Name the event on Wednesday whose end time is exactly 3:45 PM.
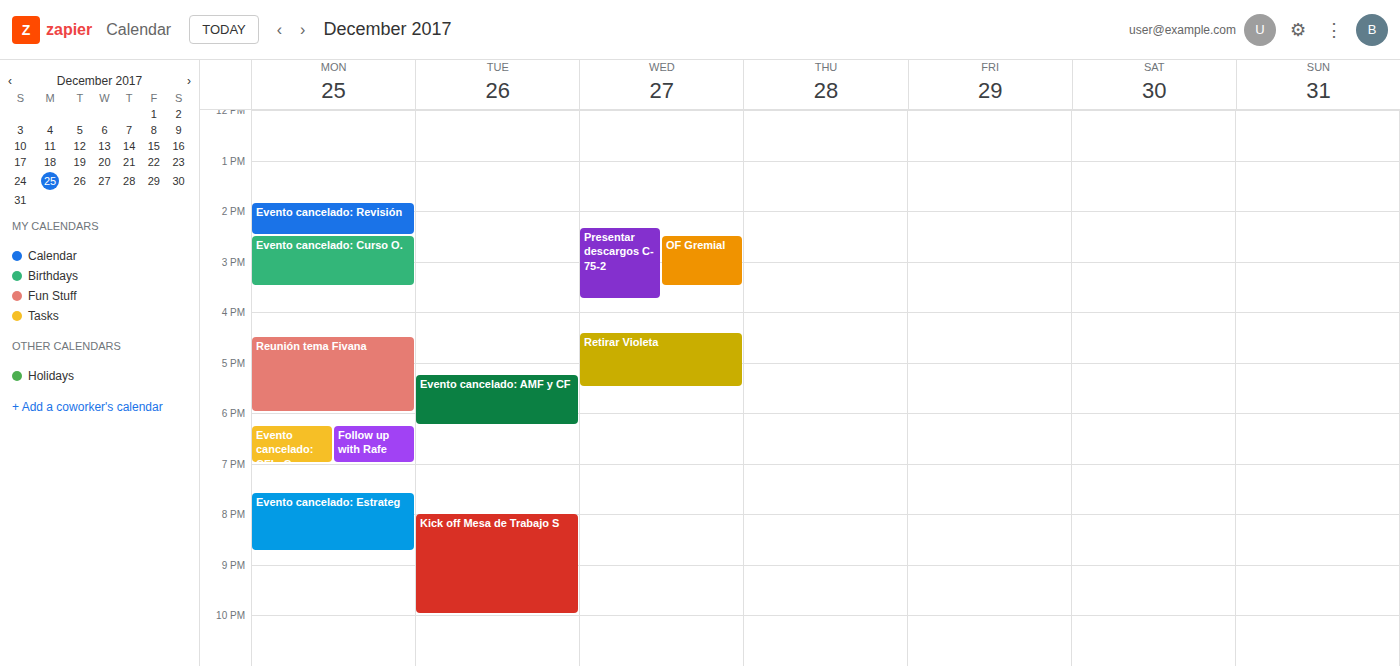
"Presentar descargos C-75-2"